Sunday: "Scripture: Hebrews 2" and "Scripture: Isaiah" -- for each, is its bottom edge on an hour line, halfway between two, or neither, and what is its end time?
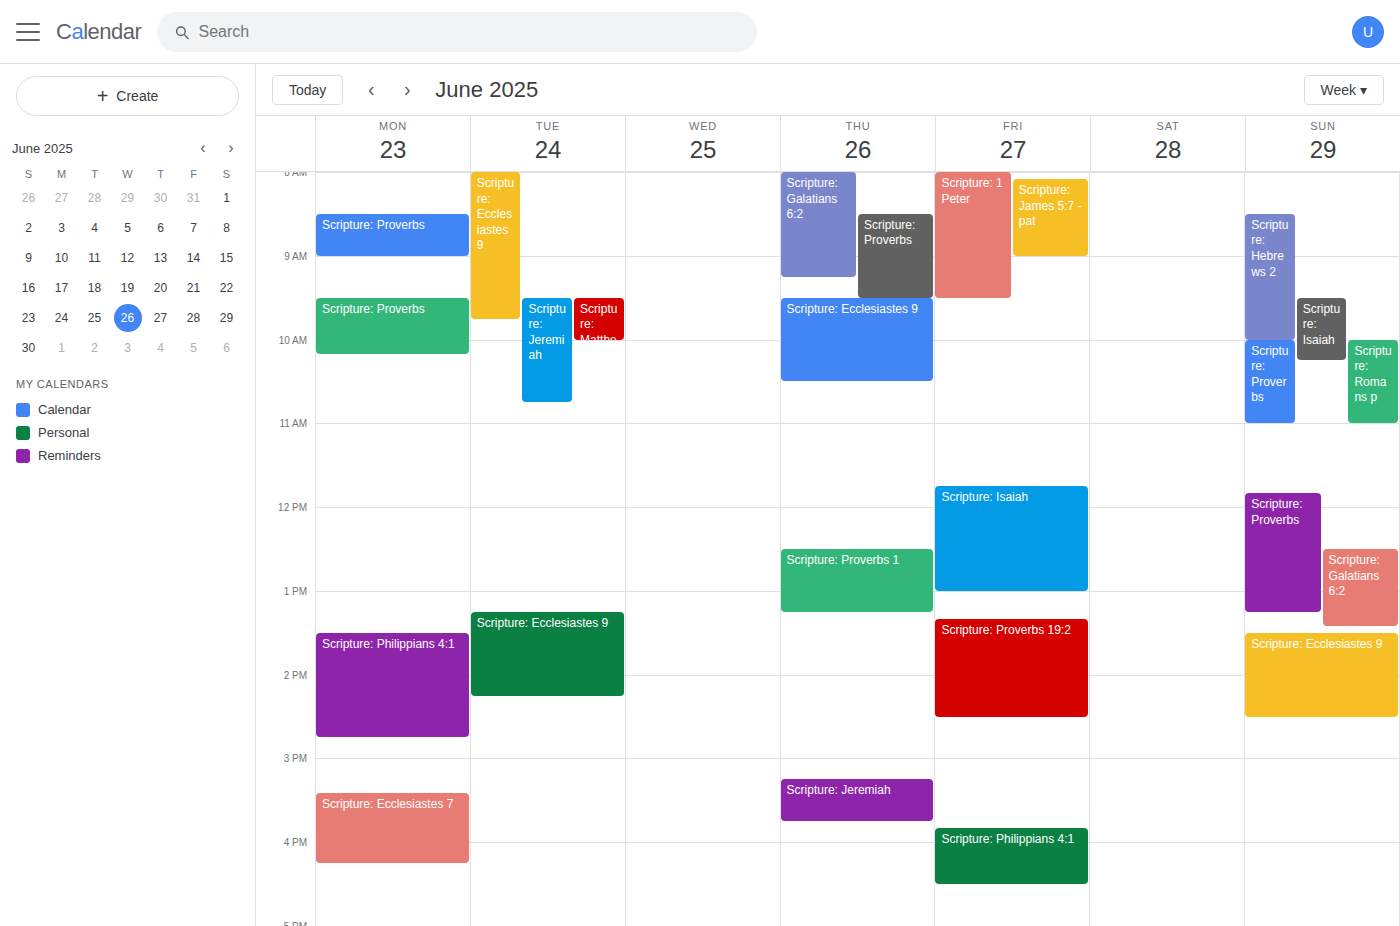
"Scripture: Hebrews 2": 10:00 AM, exactly on the 10 AM line. "Scripture: Isaiah": 10:15 AM, neither: a quarter of the way from the 10 AM line to the 11 AM line.